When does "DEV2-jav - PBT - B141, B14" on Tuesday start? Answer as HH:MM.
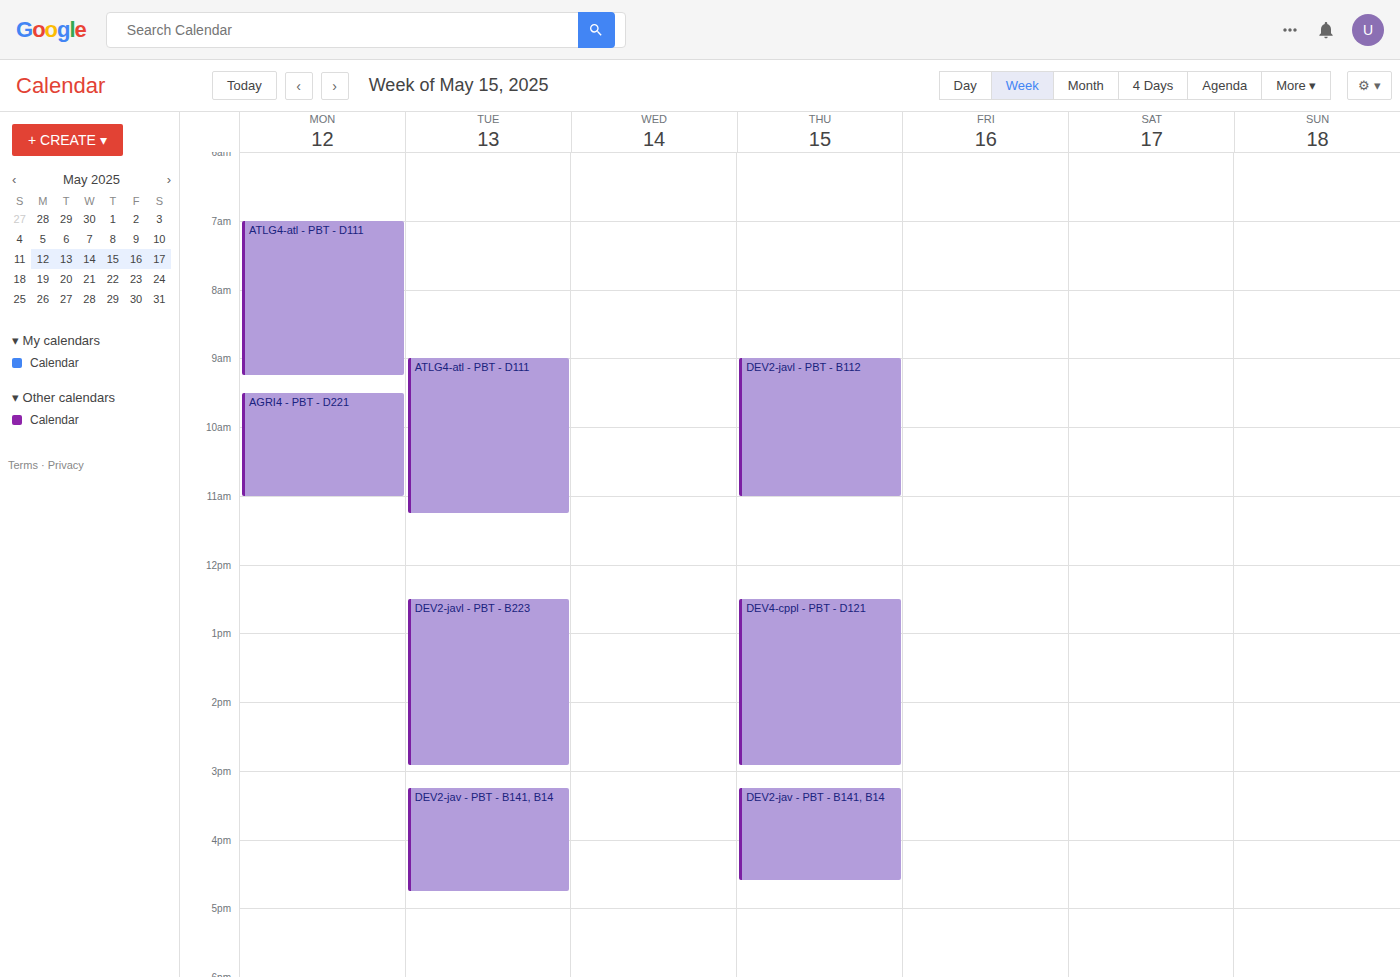
15:15